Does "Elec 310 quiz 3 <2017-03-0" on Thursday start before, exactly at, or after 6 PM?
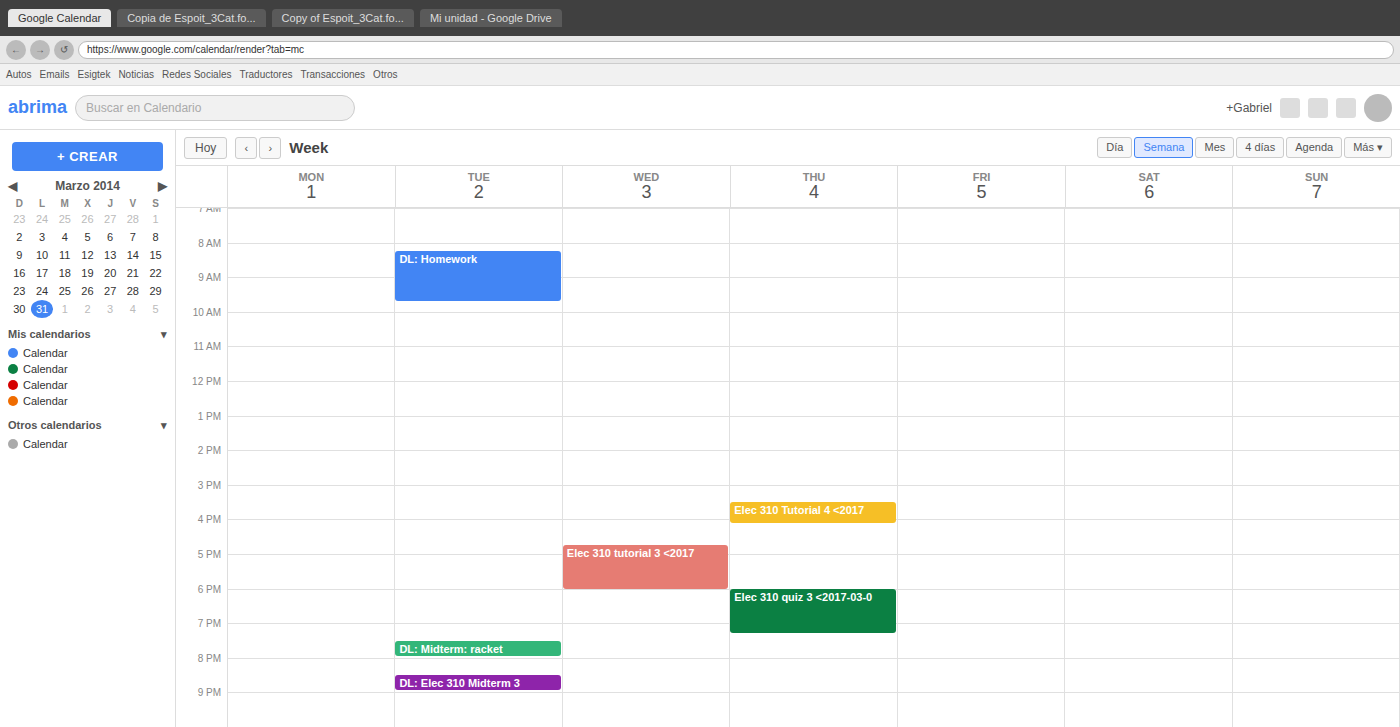
6:00 PM -- exactly at 6 PM, on the 6 PM line.